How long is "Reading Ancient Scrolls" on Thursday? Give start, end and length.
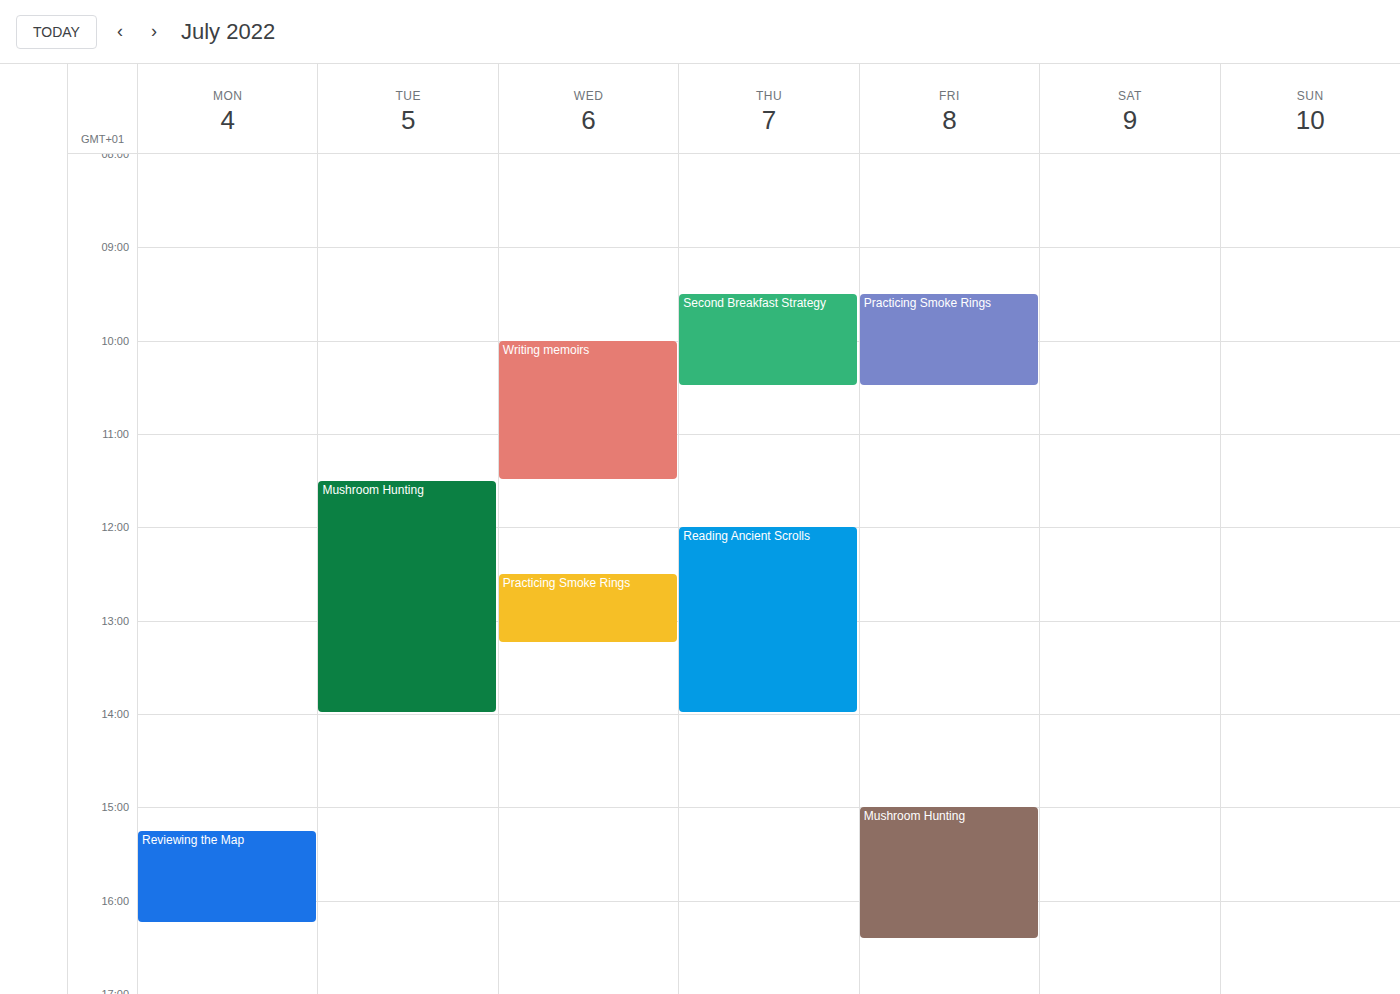
12:00 PM to 2:00 PM, 2 hours